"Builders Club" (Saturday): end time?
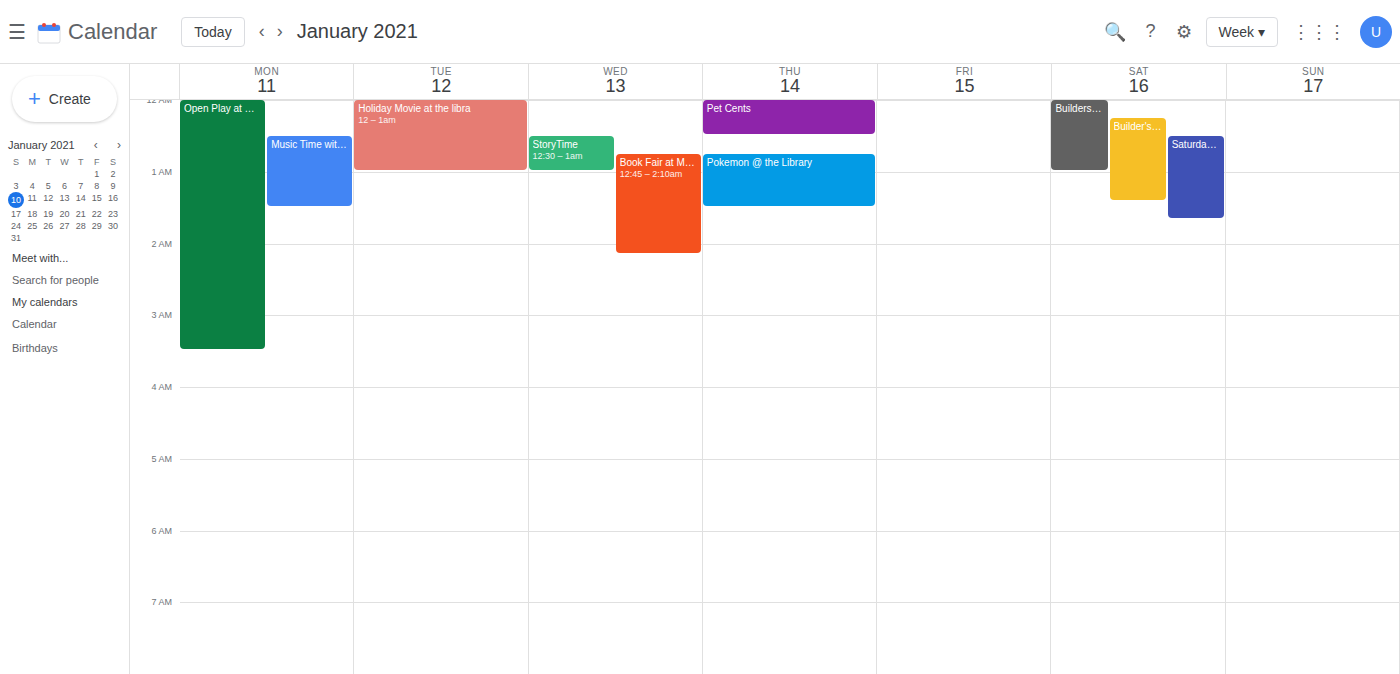
1:00 AM